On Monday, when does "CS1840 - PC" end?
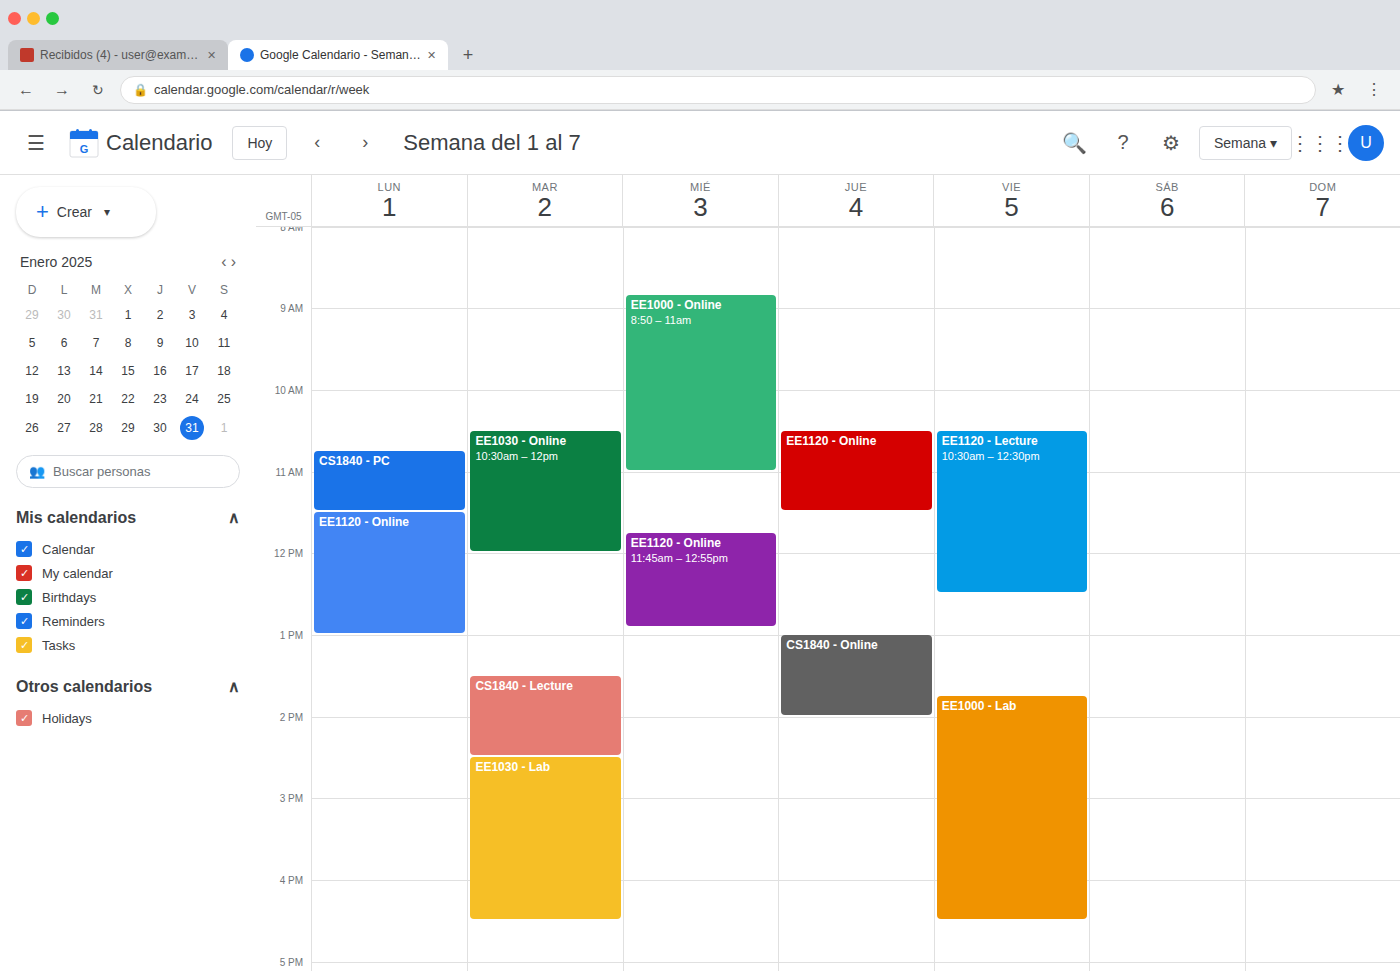
11:30 AM